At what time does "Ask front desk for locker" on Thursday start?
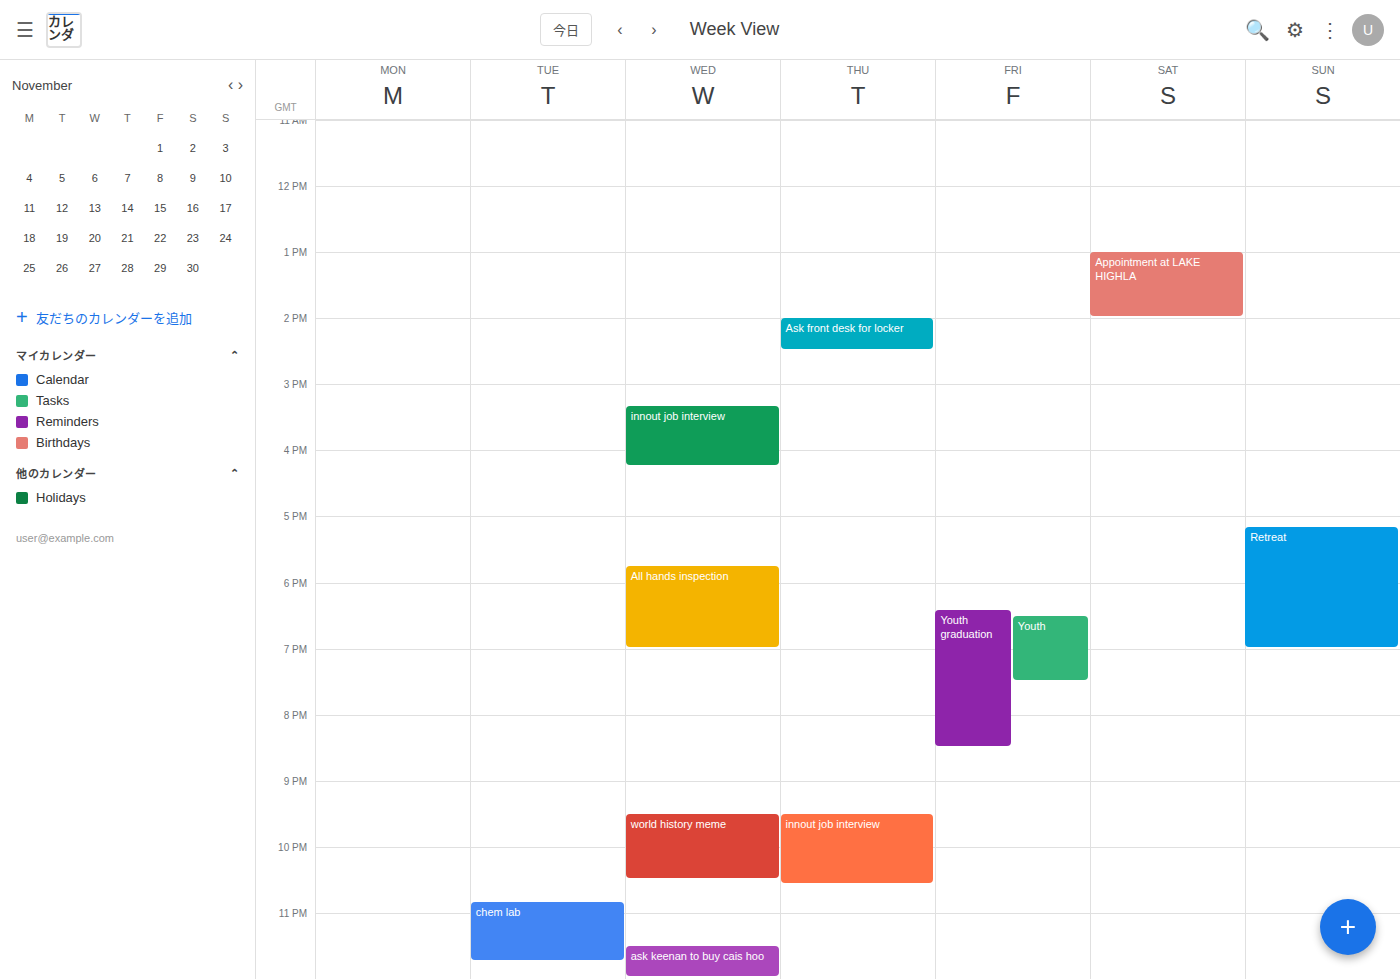
14:00